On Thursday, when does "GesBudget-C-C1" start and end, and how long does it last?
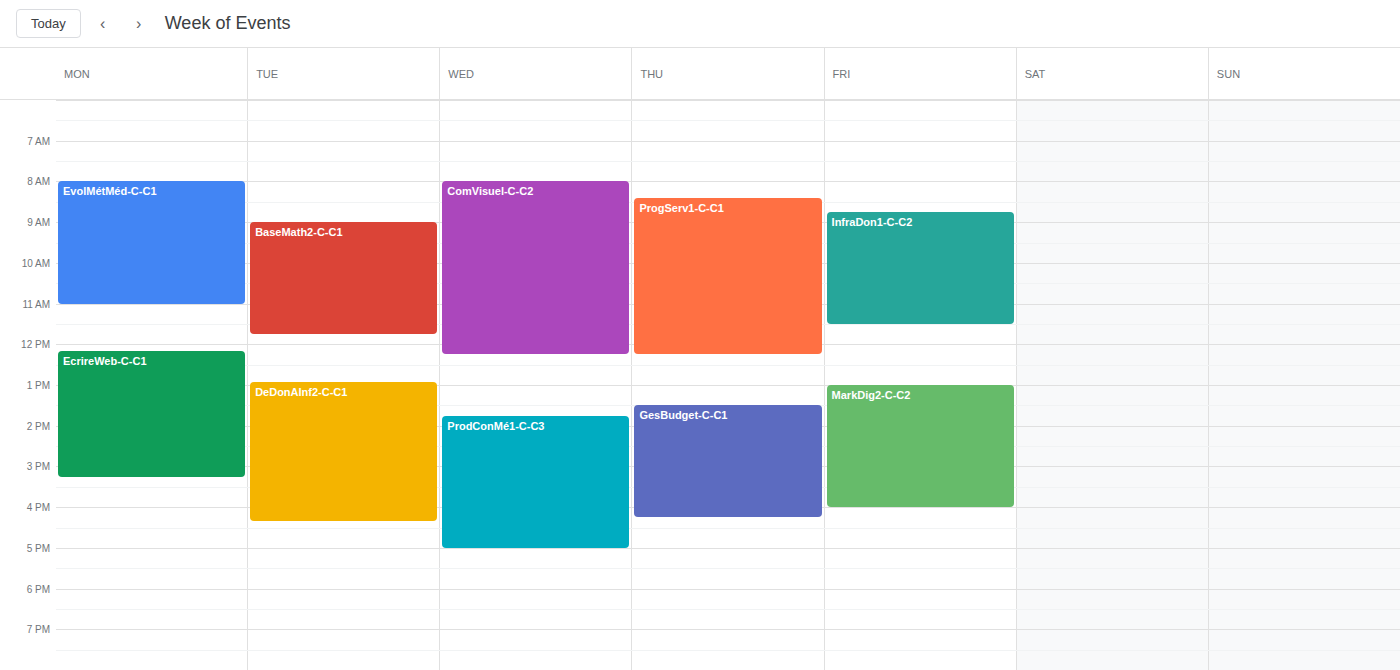
13:30 to 16:15, 2 hours 45 minutes